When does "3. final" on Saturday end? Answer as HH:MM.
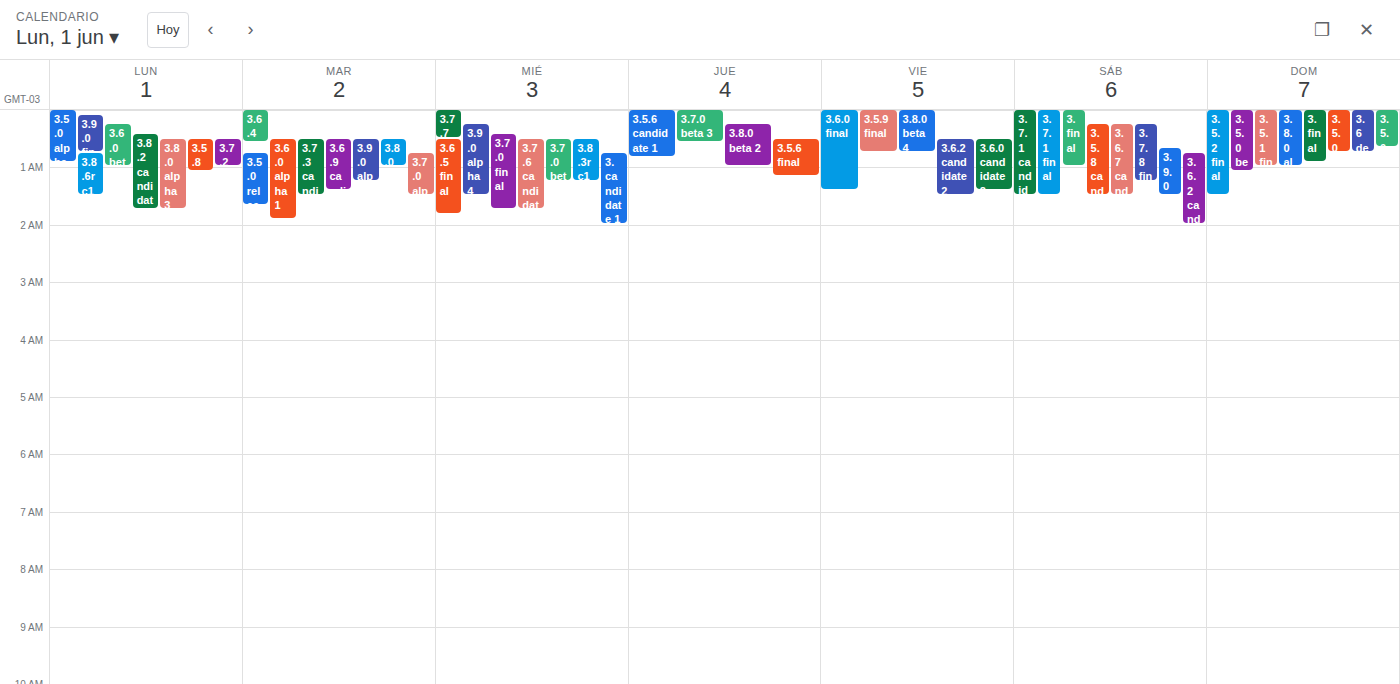
01:00